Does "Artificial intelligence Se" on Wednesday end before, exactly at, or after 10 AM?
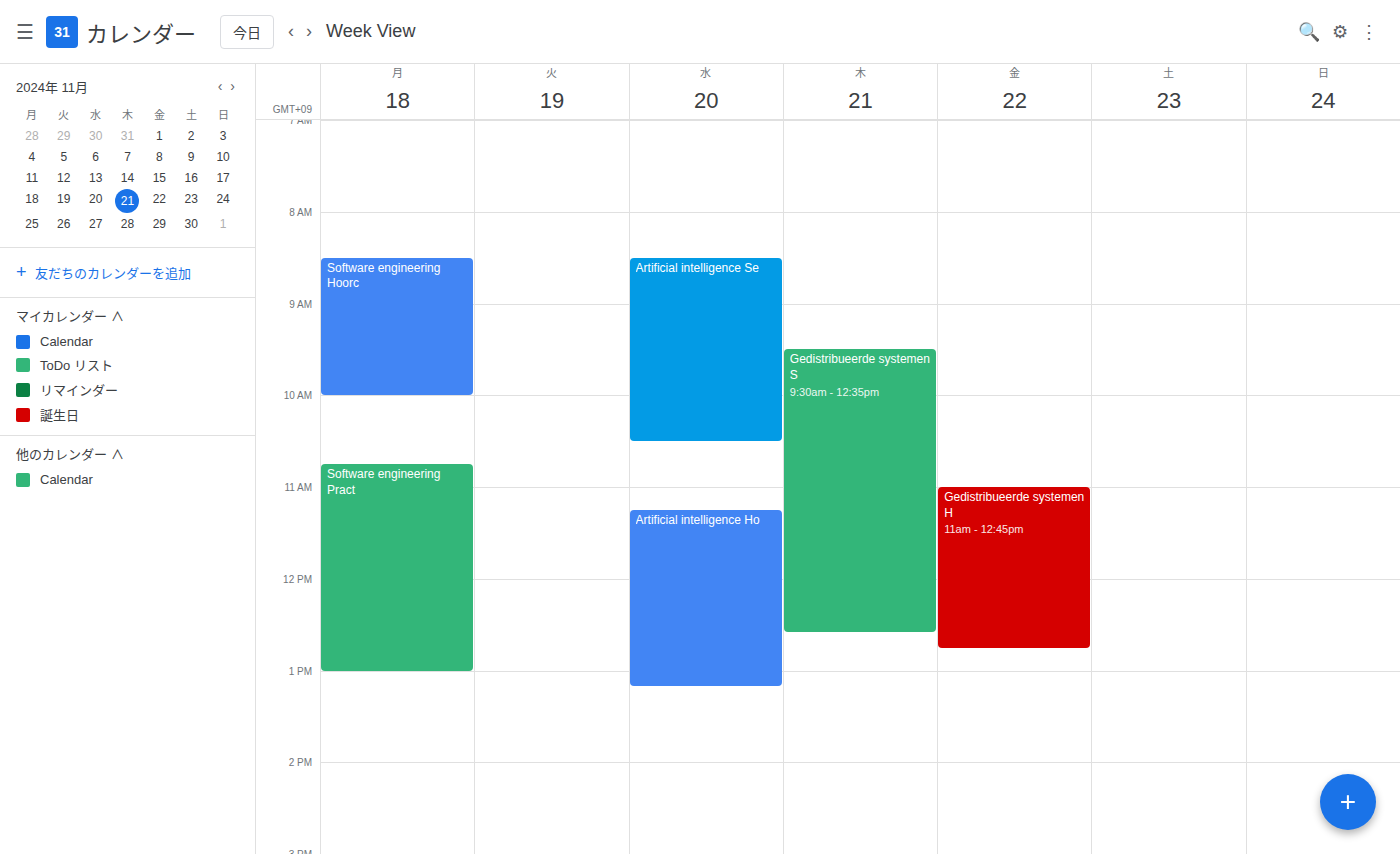
10:30 AM -- after 10 AM, 30 minutes below the 10 AM line.